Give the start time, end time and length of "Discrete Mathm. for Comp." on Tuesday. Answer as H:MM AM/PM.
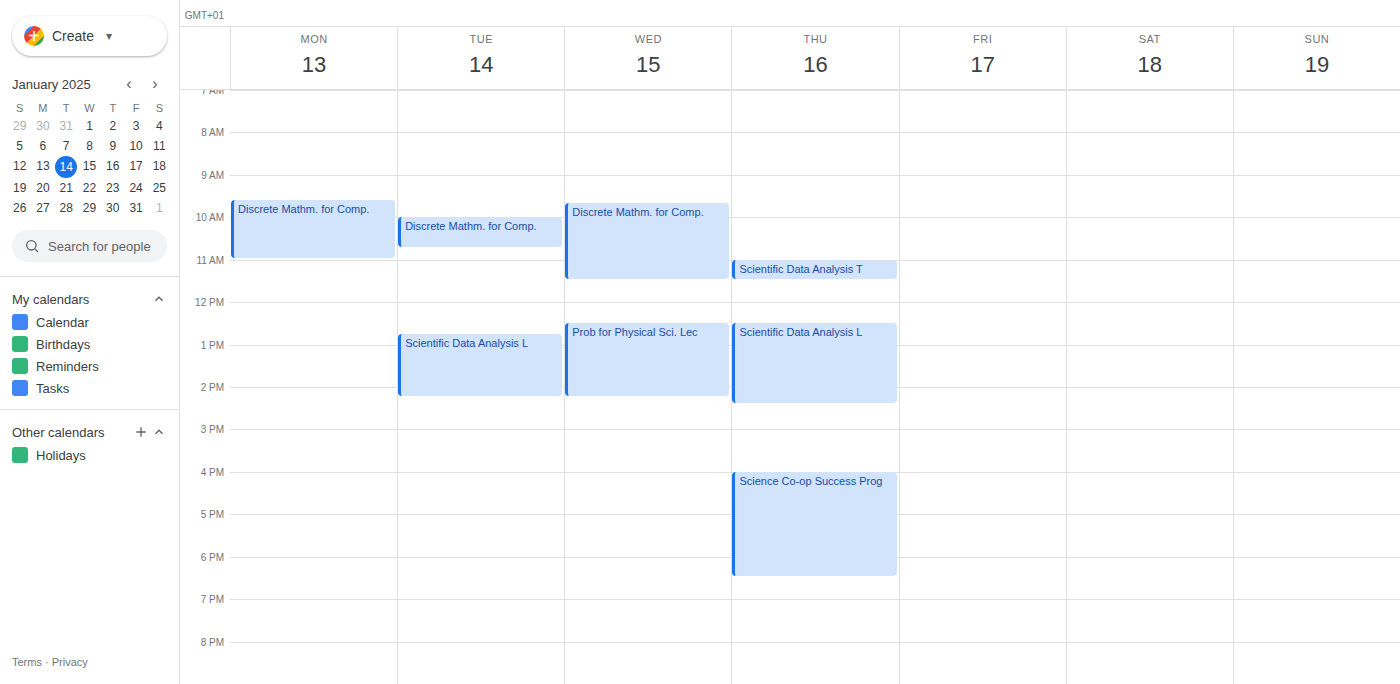
10:00 AM to 10:45 AM, 45 minutes